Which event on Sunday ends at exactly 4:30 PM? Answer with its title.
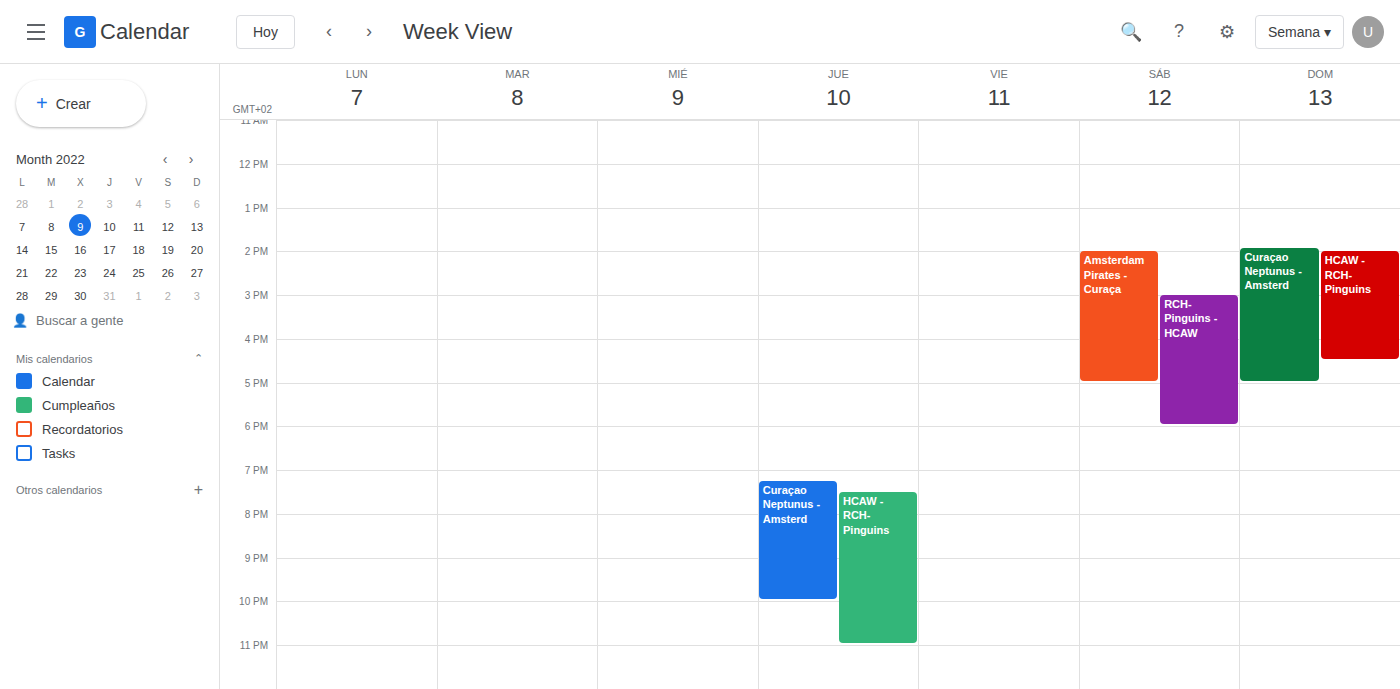
"HCAW - RCH-Pinguins"